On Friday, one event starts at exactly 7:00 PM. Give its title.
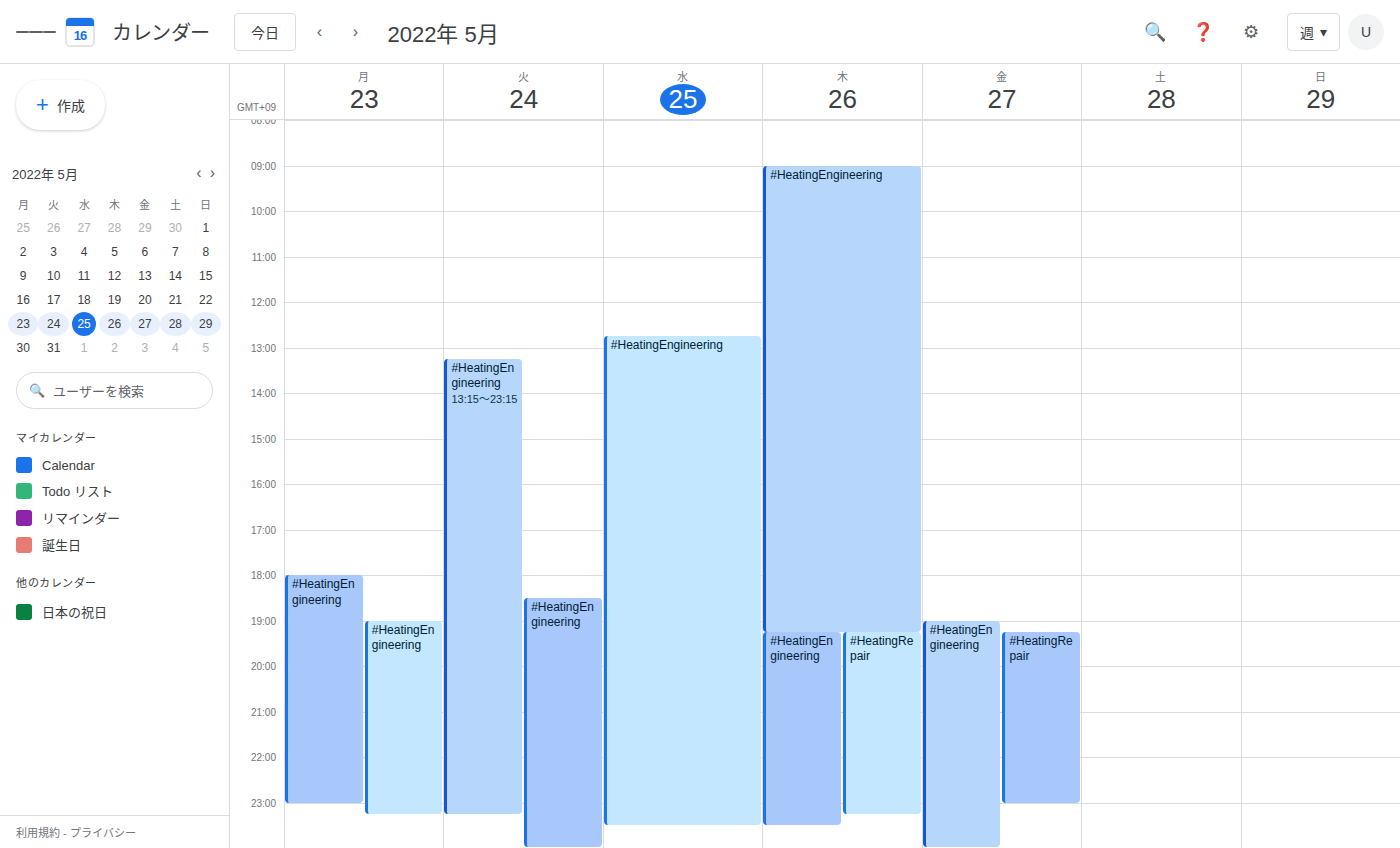
"#HeatingEngineering"